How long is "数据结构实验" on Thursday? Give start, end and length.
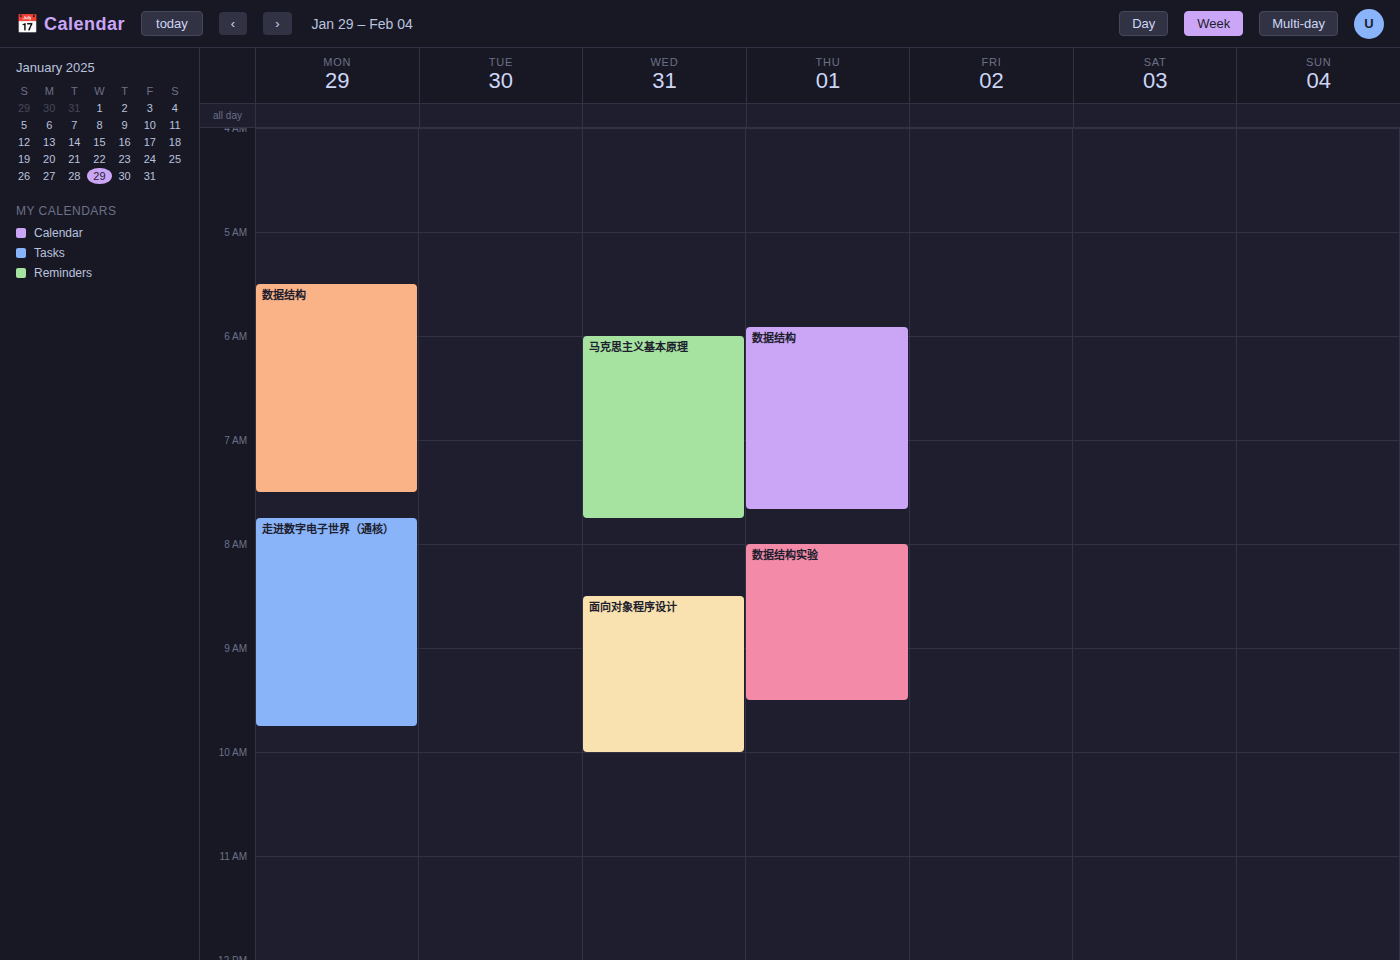
8:00 AM to 9:30 AM, 1 hour 30 minutes